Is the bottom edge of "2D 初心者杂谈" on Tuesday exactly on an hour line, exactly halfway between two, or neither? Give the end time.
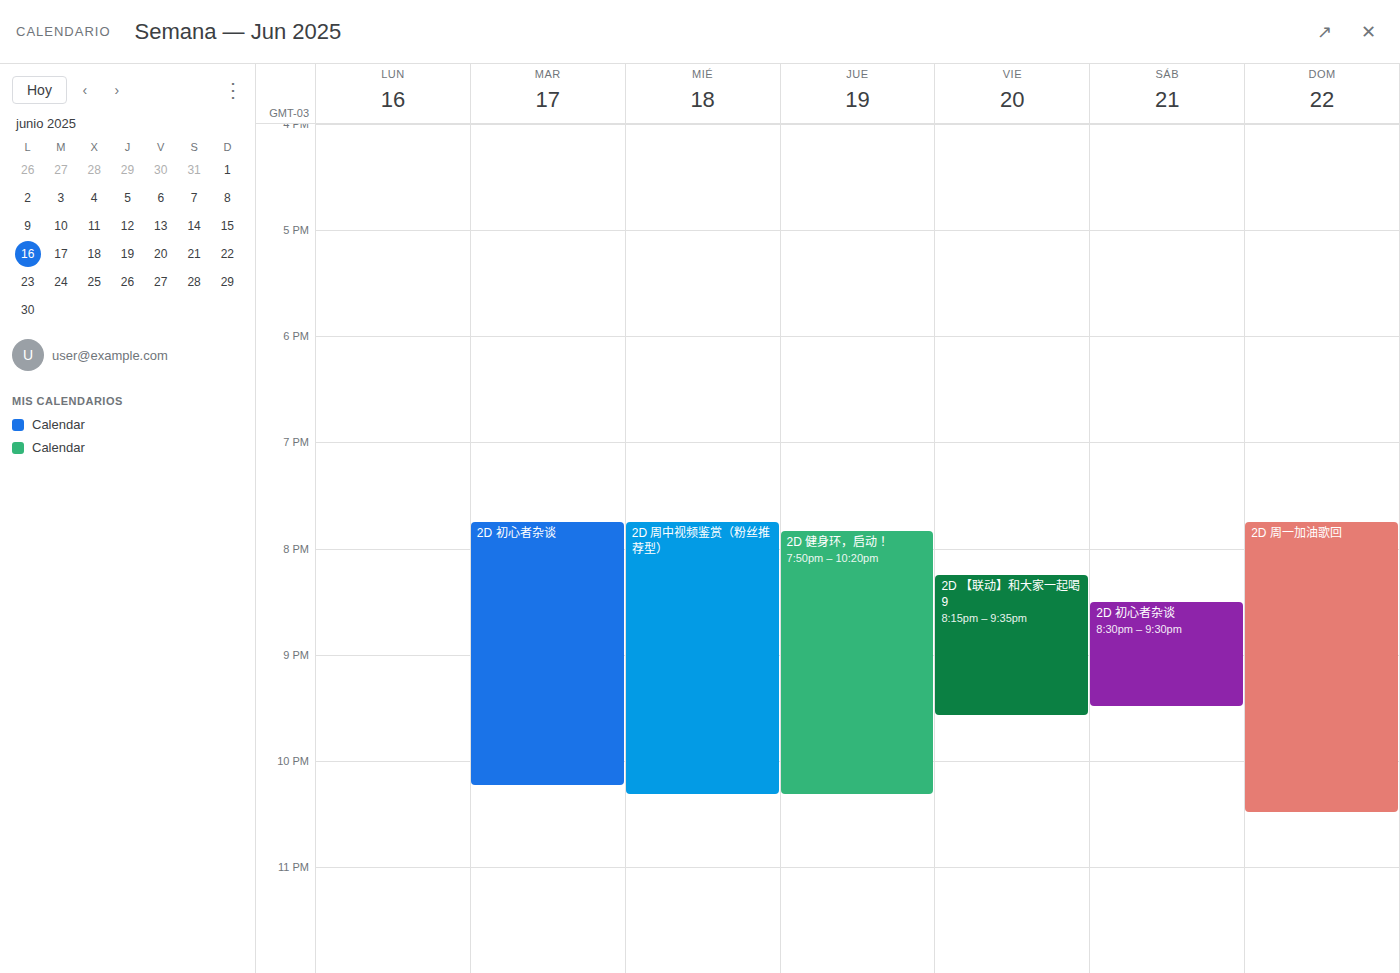
10:15 PM -- neither: a quarter of the way from the 10 PM line to the 11 PM line.